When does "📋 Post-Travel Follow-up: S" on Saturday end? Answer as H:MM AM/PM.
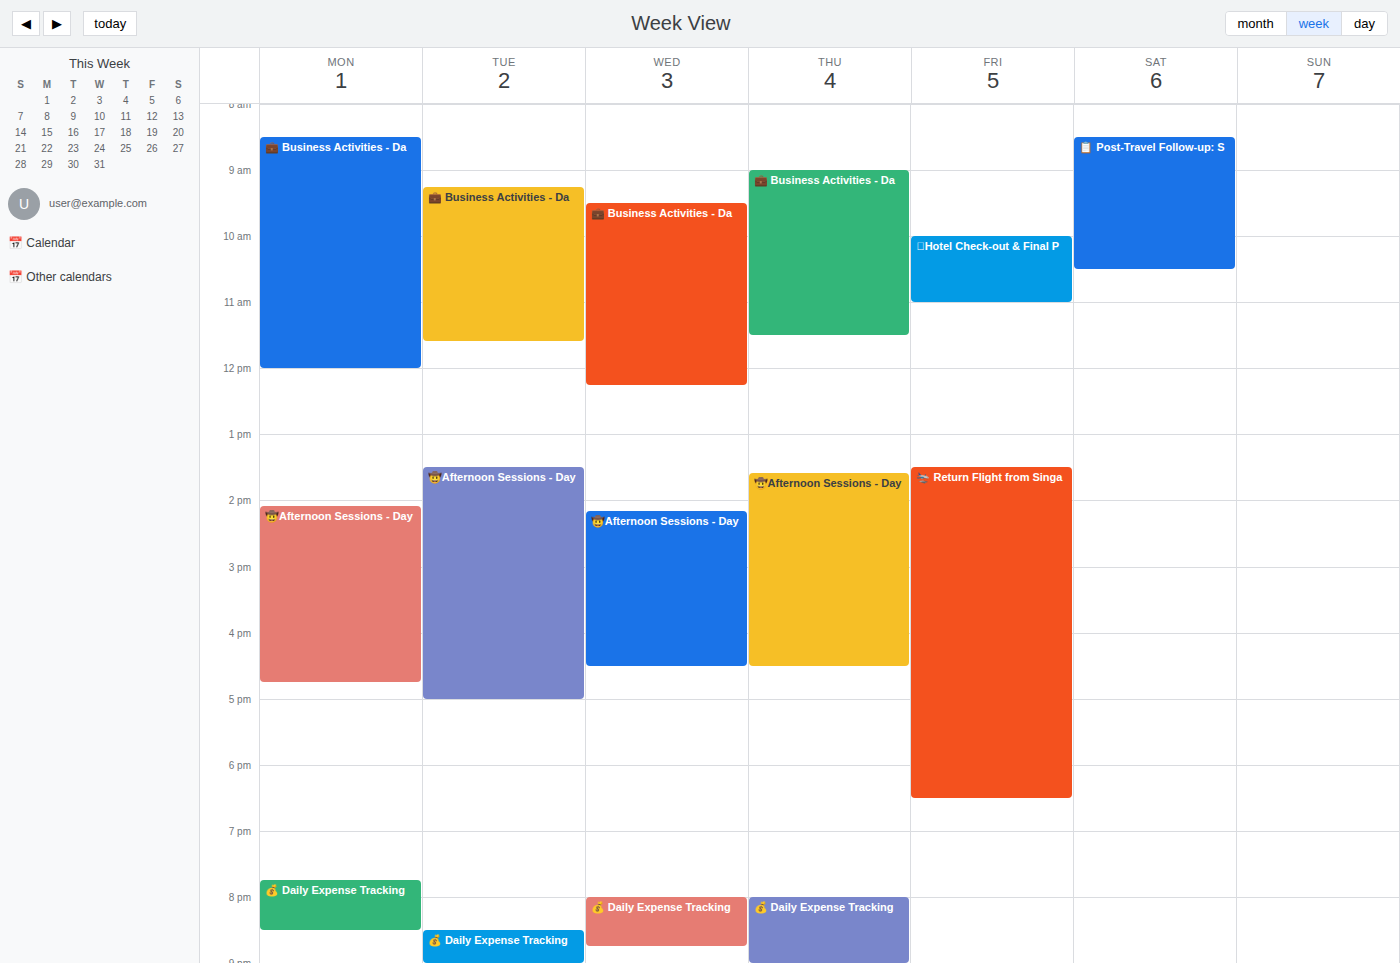
10:30 AM